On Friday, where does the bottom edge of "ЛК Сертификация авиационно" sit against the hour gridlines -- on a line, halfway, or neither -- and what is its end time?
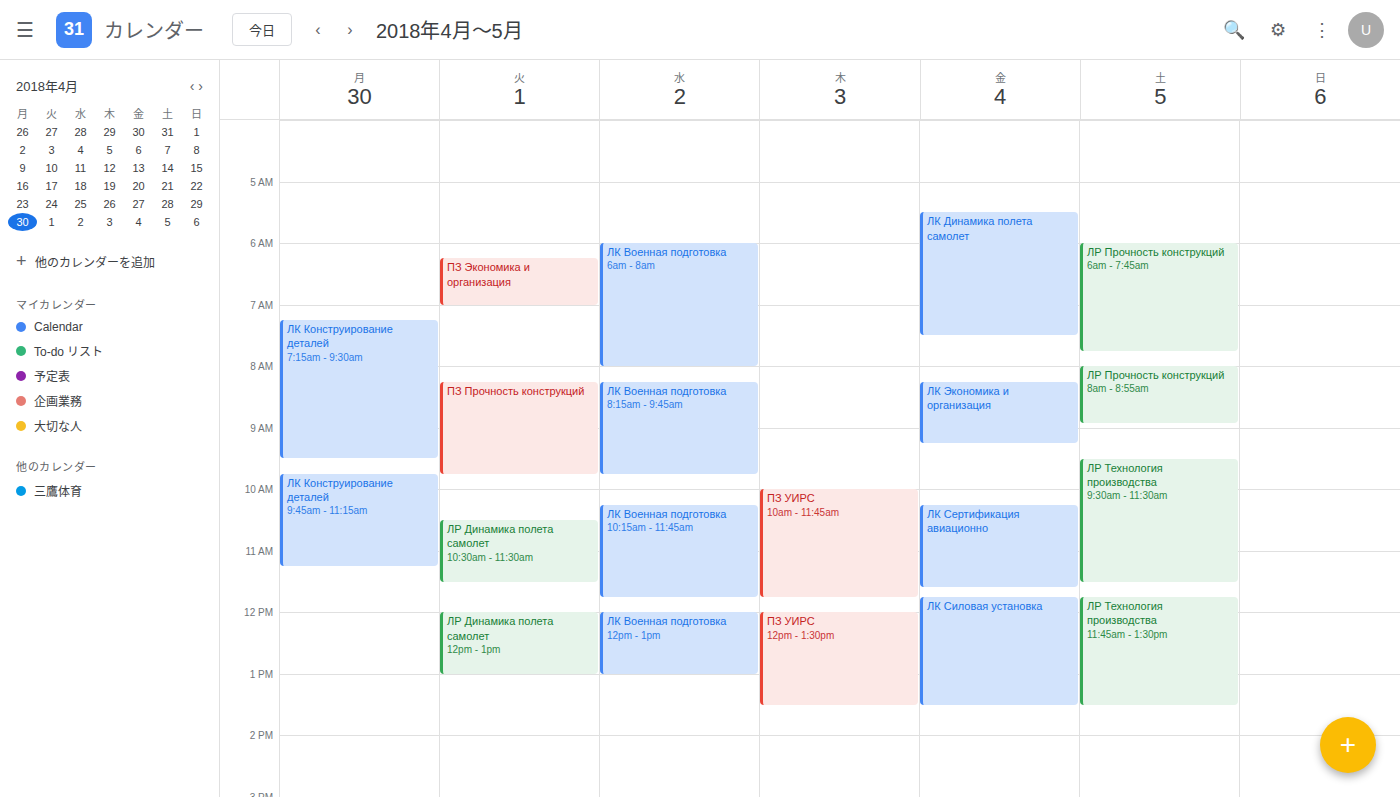
11:35 AM -- neither: 35 minutes below the 11 AM line and 25 minutes above the 12 PM line.